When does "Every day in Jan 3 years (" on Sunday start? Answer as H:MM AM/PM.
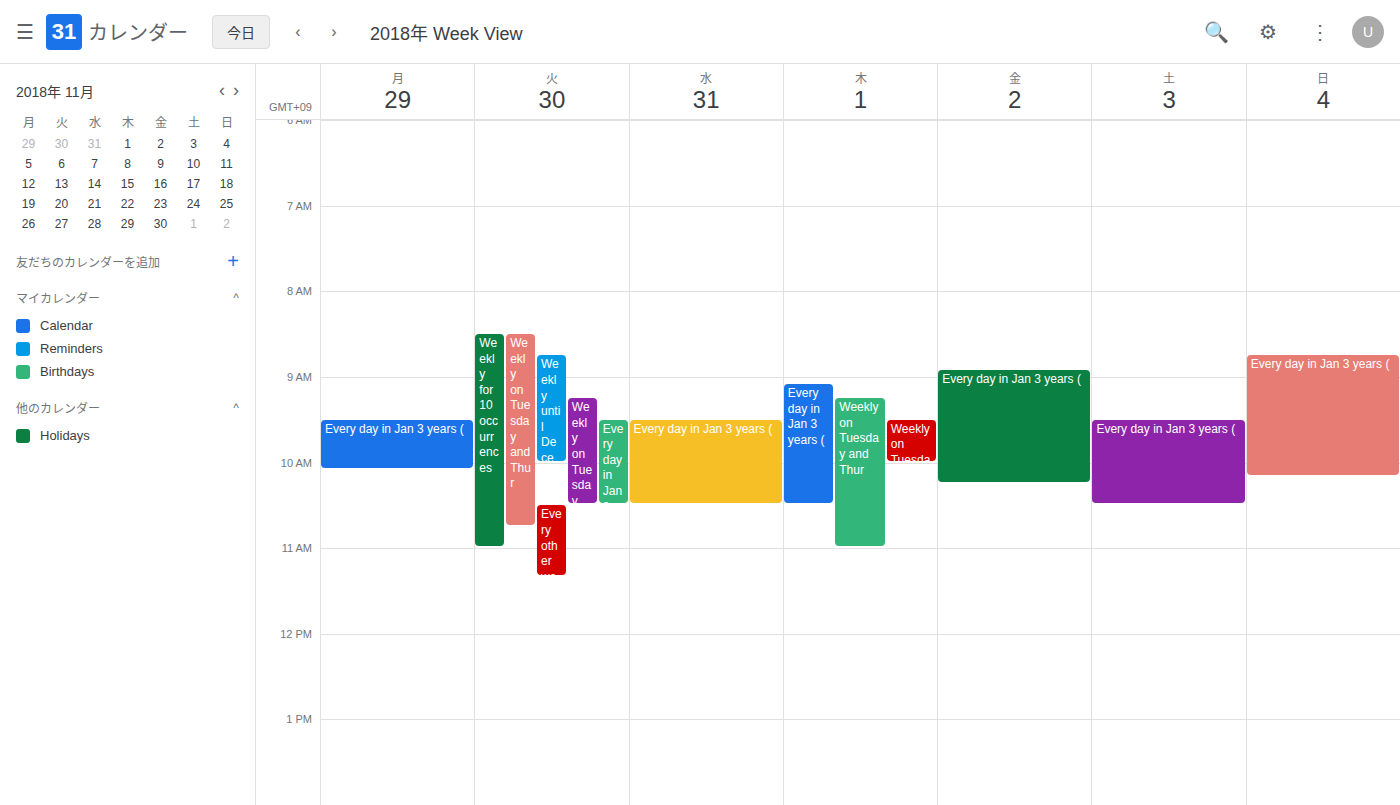
8:45 AM